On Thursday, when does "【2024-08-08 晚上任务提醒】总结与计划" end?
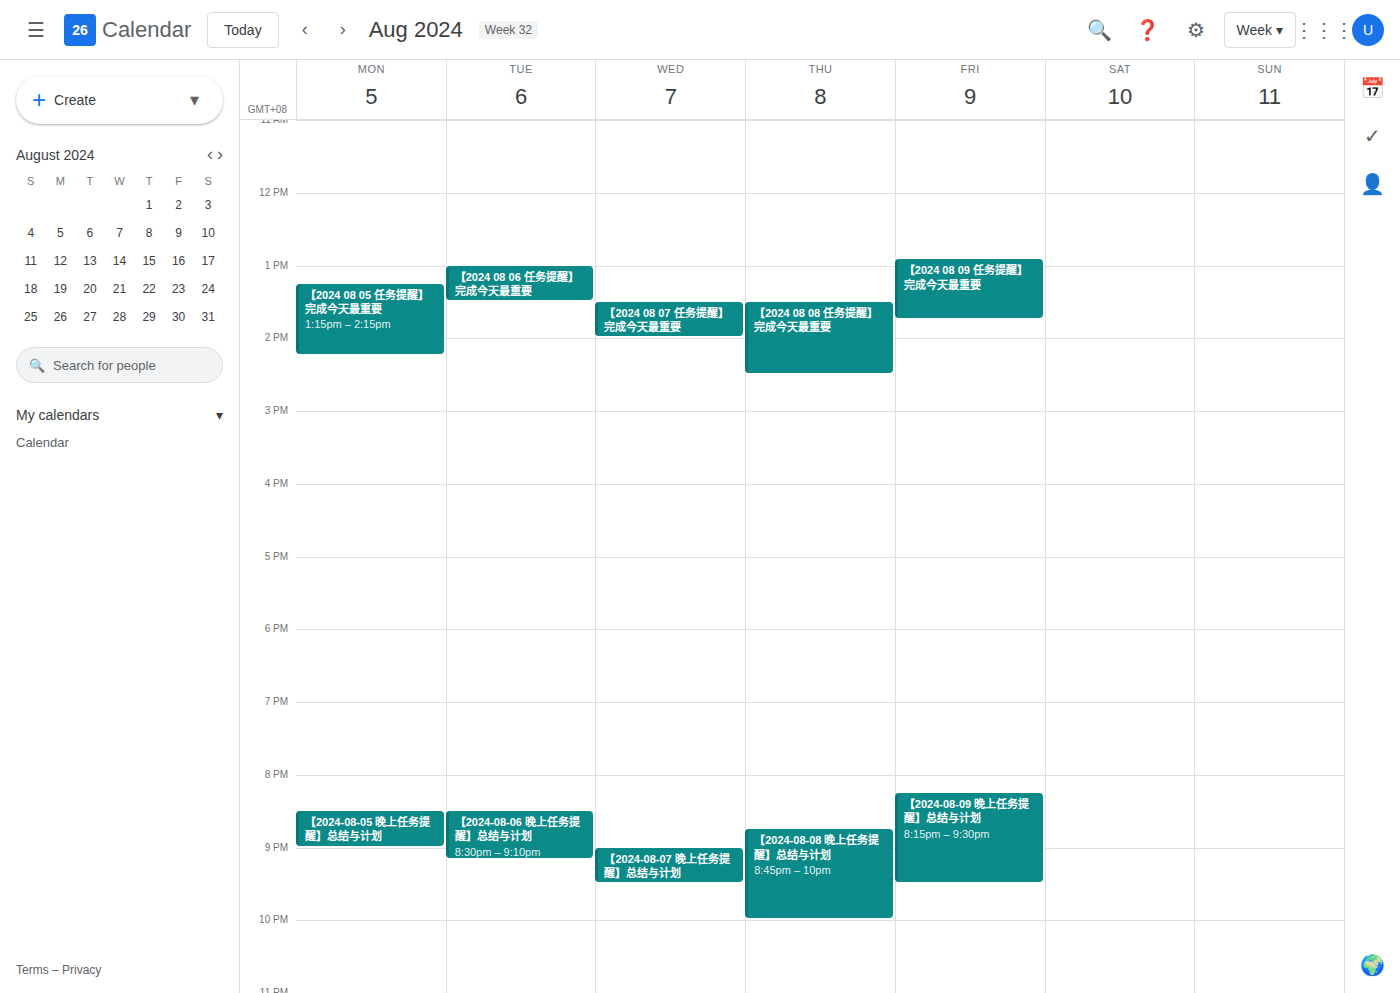
10:00 PM